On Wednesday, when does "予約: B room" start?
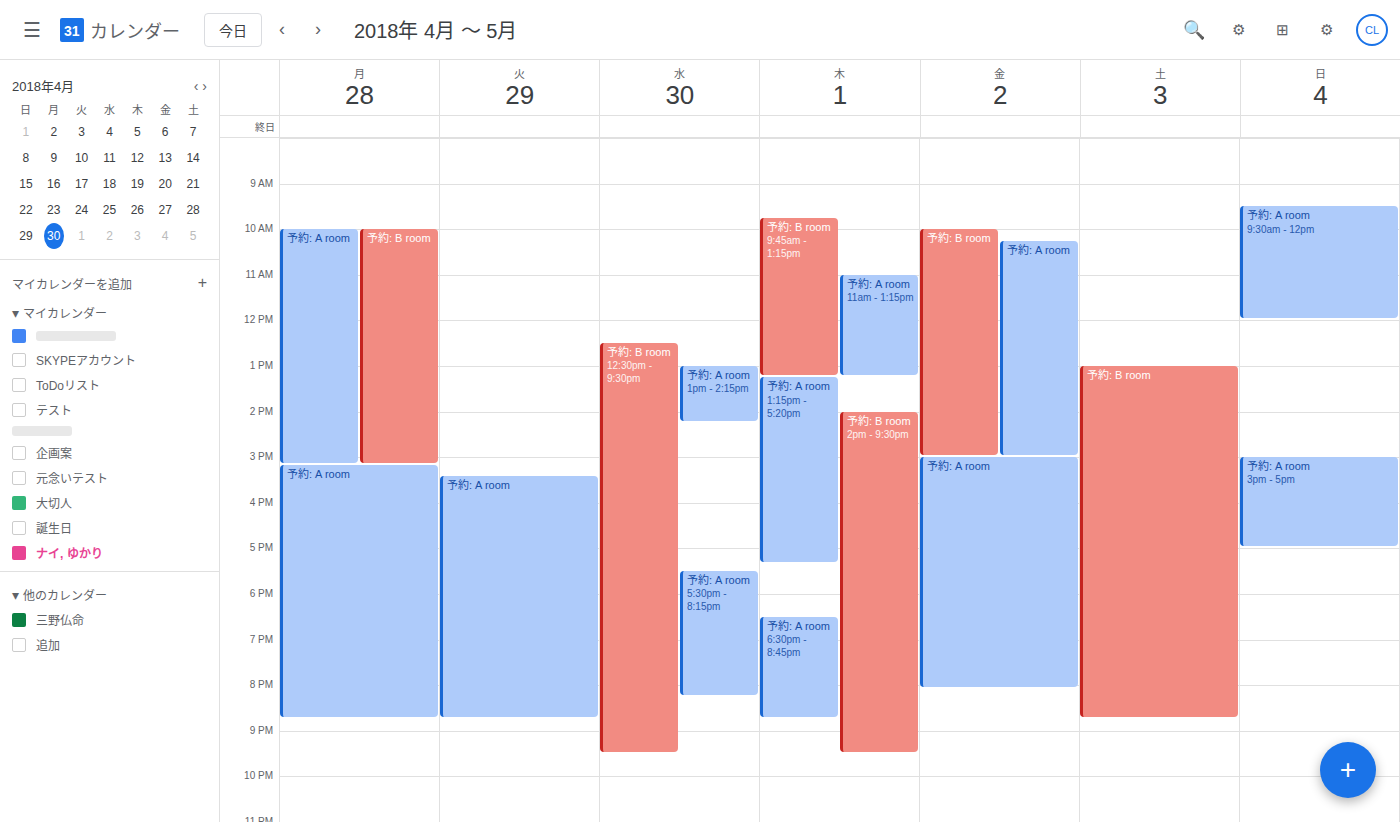
12:30 PM